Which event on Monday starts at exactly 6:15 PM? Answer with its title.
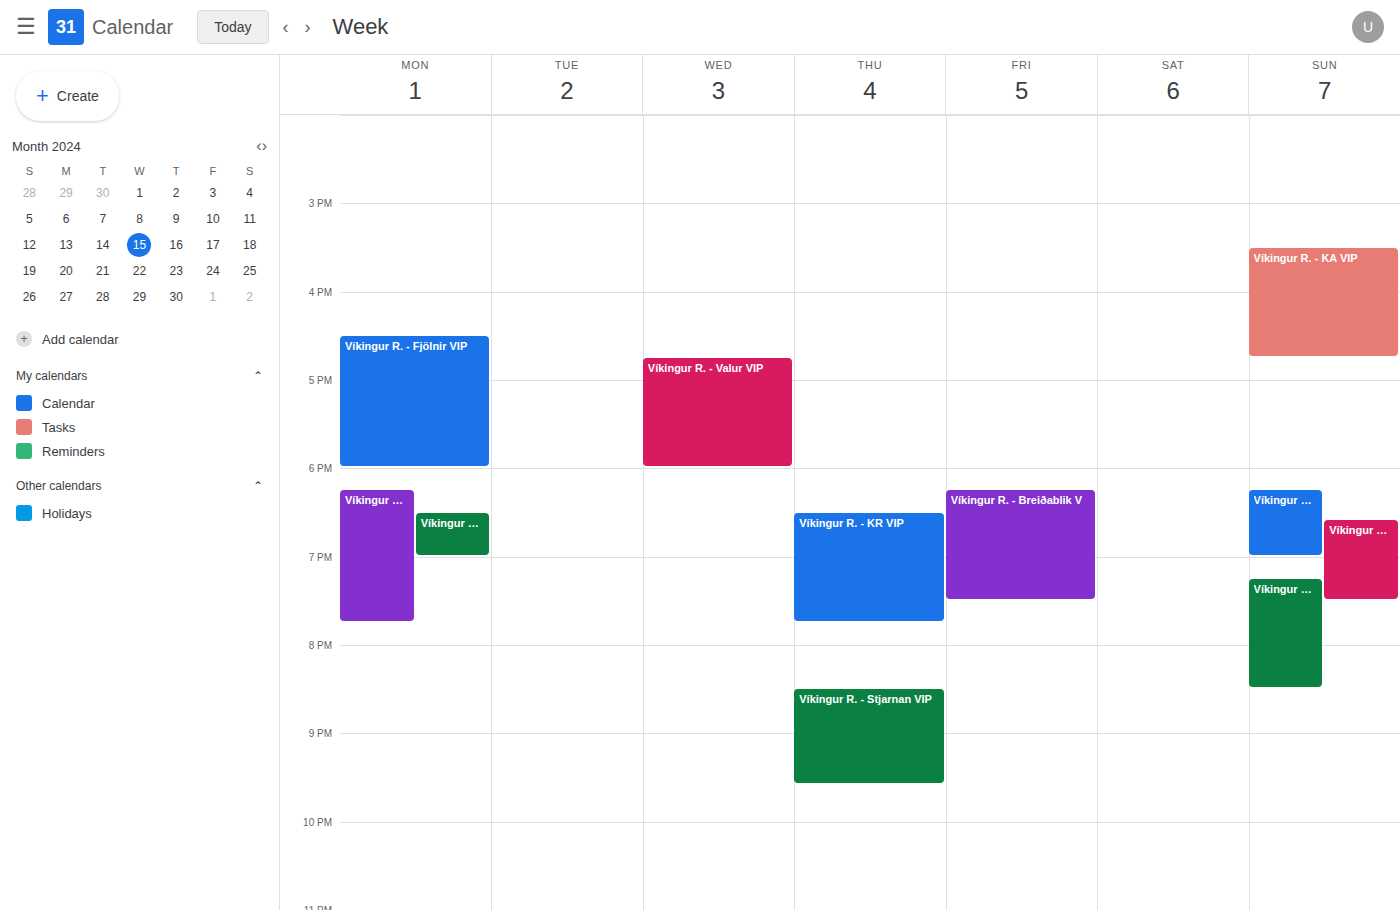
"Víkingur R. - Stjarnan VIP"